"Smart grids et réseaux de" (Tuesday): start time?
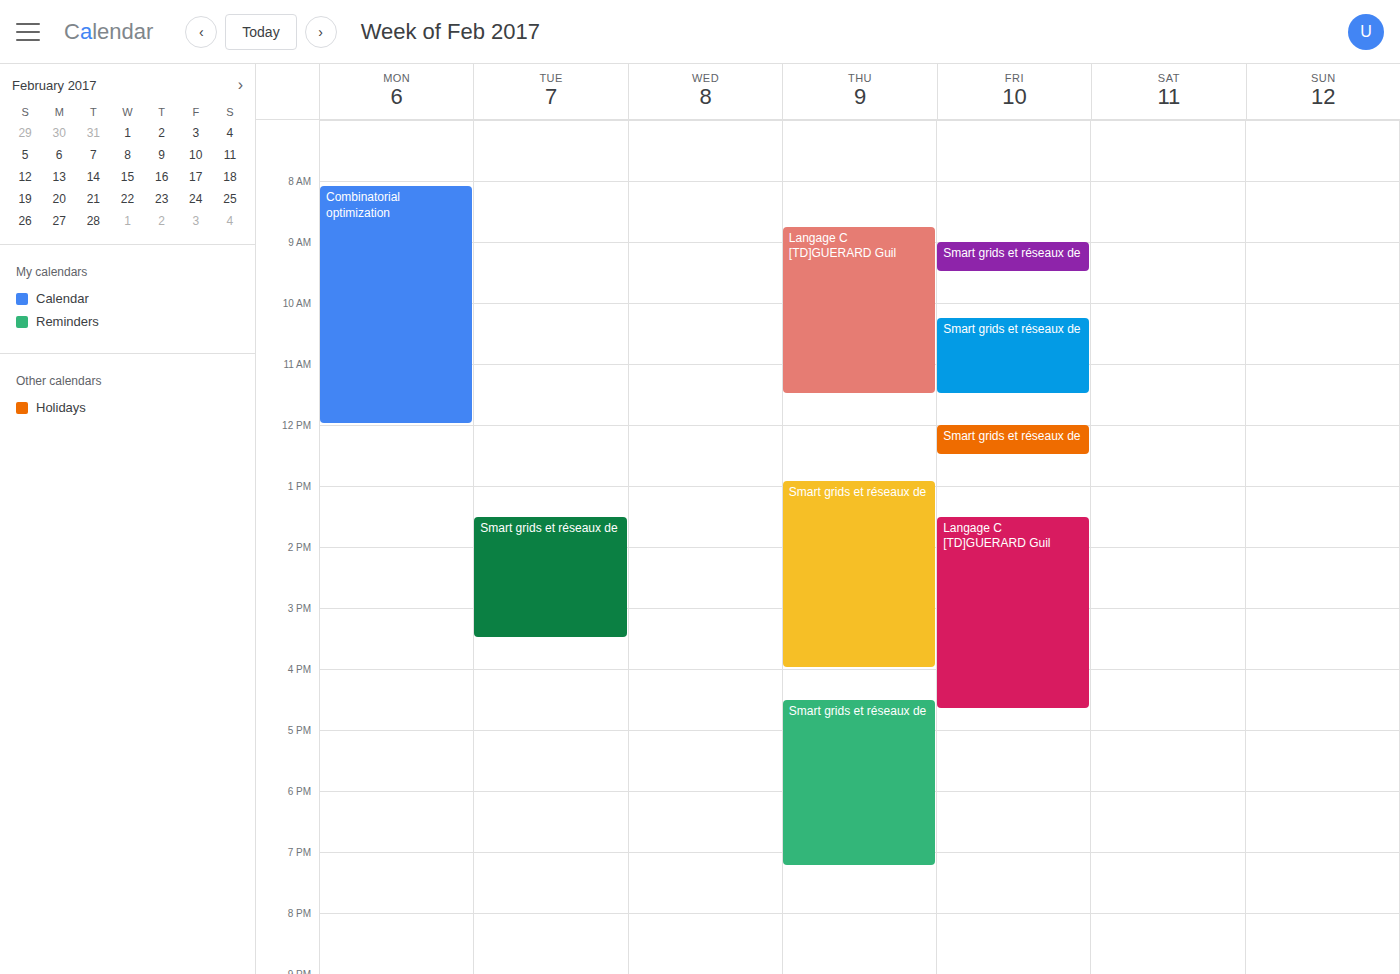
1:30 PM